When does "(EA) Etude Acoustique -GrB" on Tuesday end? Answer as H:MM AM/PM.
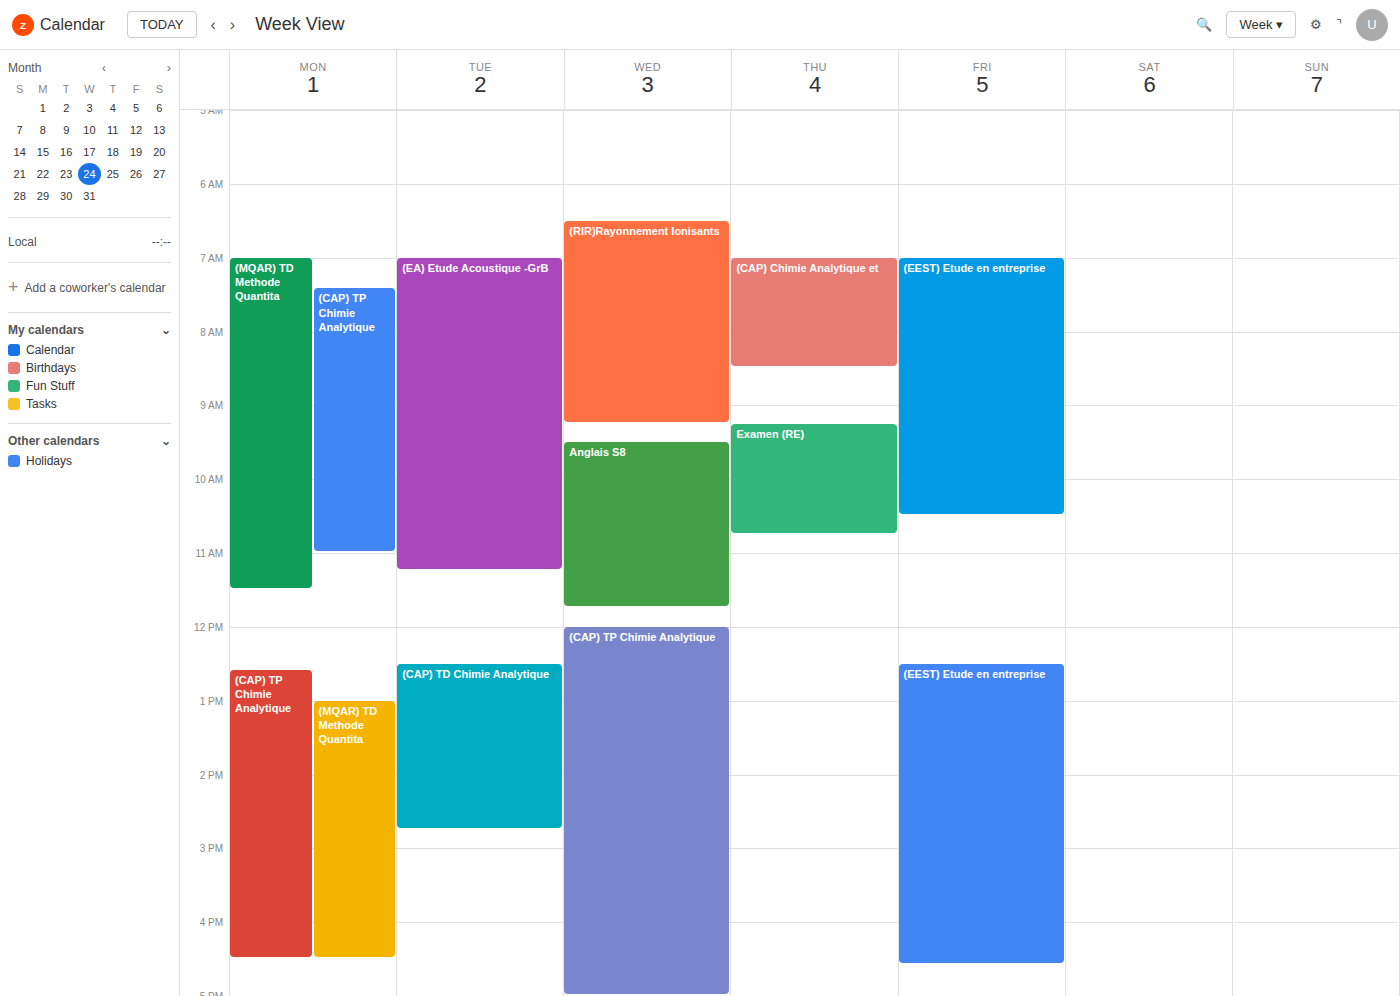
11:15 AM